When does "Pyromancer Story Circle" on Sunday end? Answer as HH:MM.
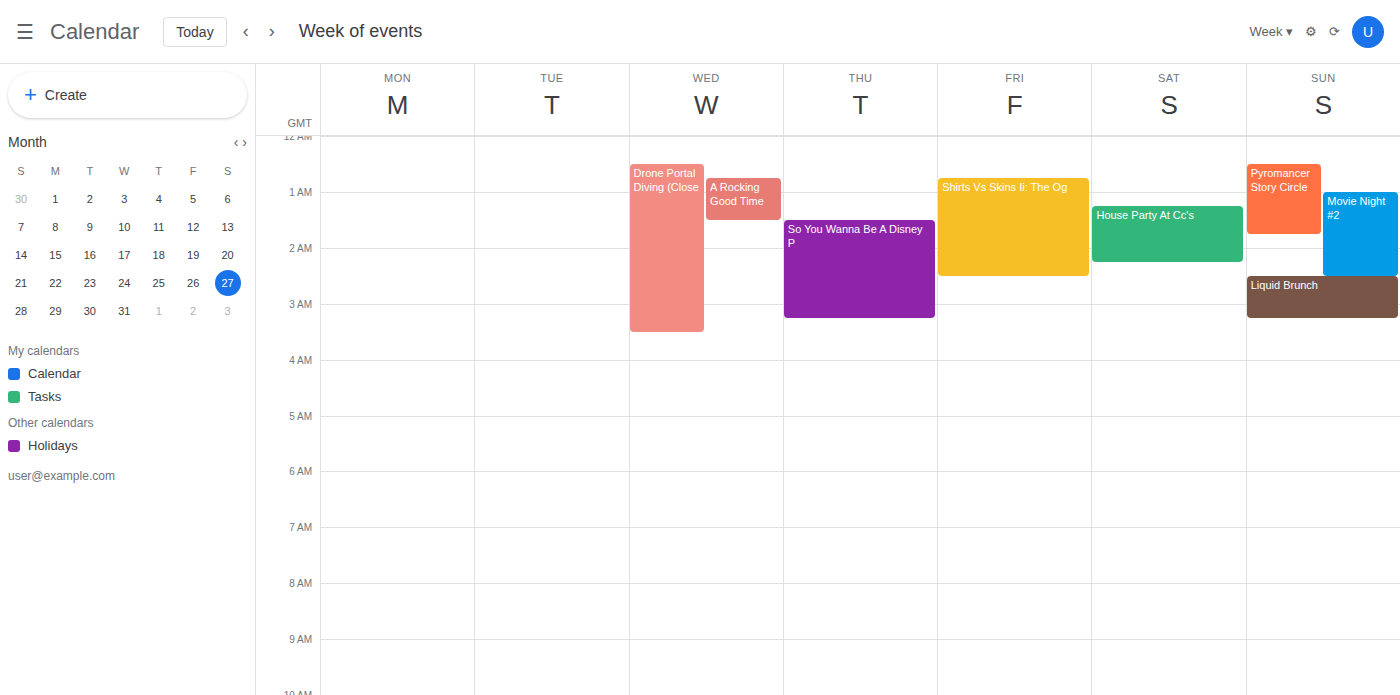
01:45